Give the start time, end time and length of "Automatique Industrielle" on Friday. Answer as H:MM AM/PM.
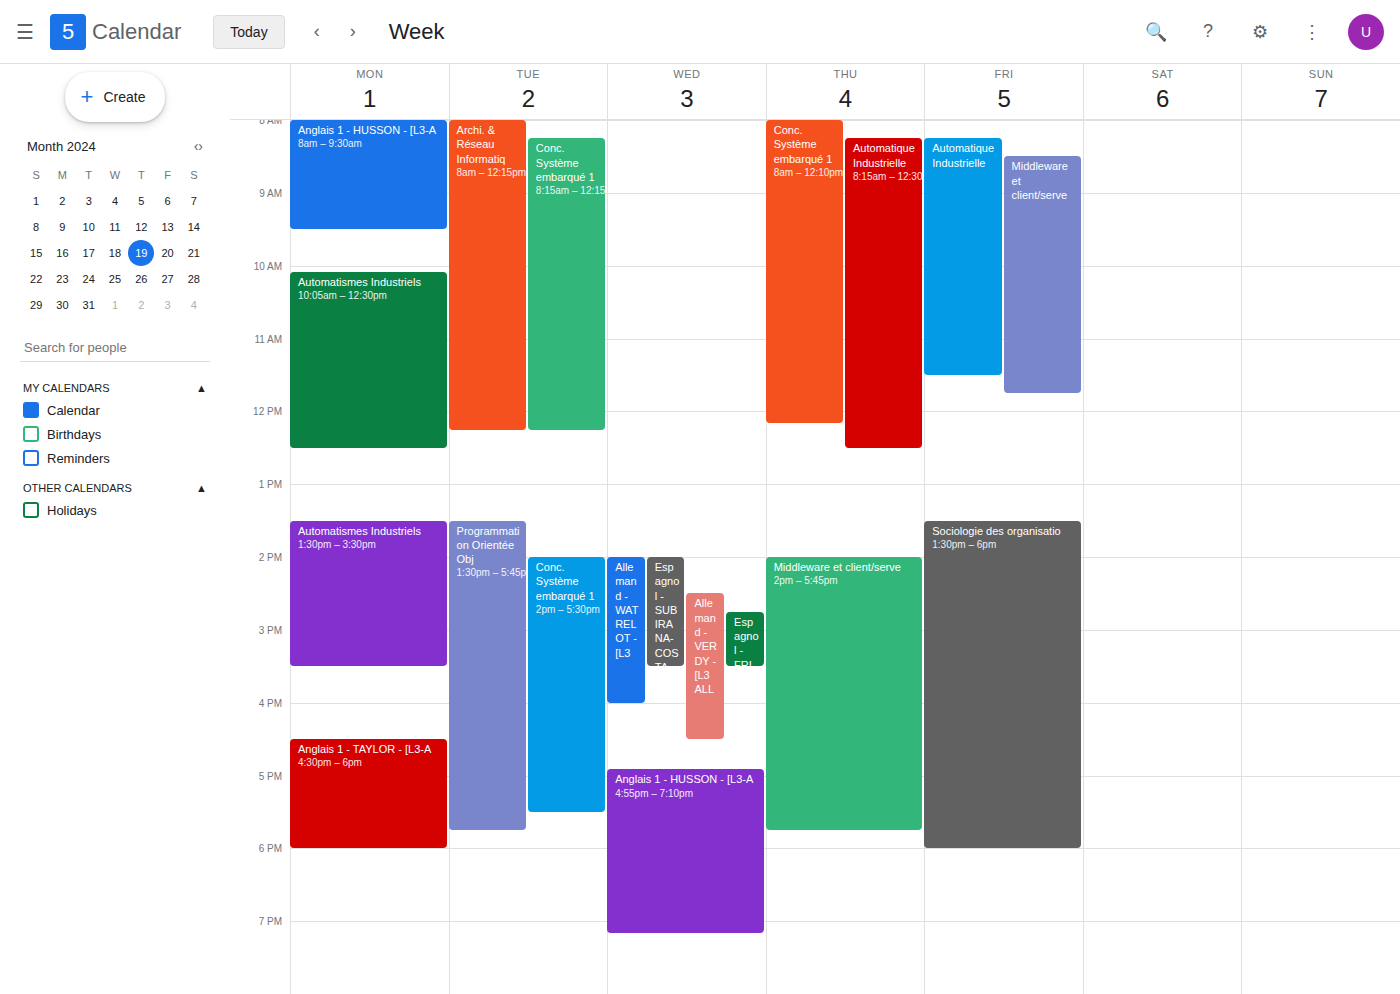
8:15 AM to 11:30 AM, 3 hours 15 minutes